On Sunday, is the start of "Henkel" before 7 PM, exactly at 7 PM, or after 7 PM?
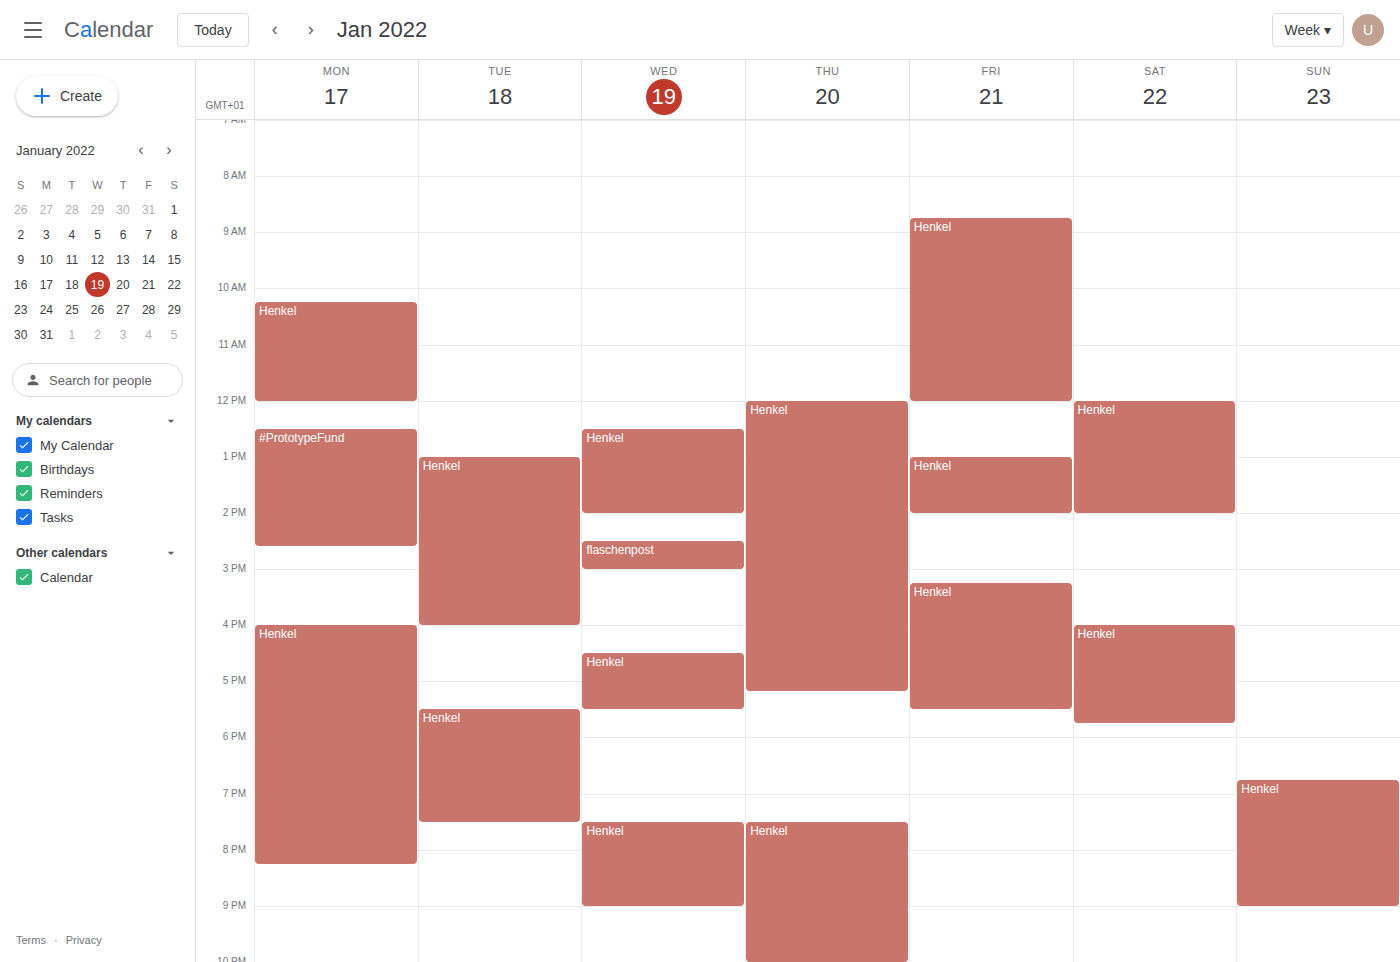
6:45 PM -- before 7 PM, 15 minutes above the 7 PM line.